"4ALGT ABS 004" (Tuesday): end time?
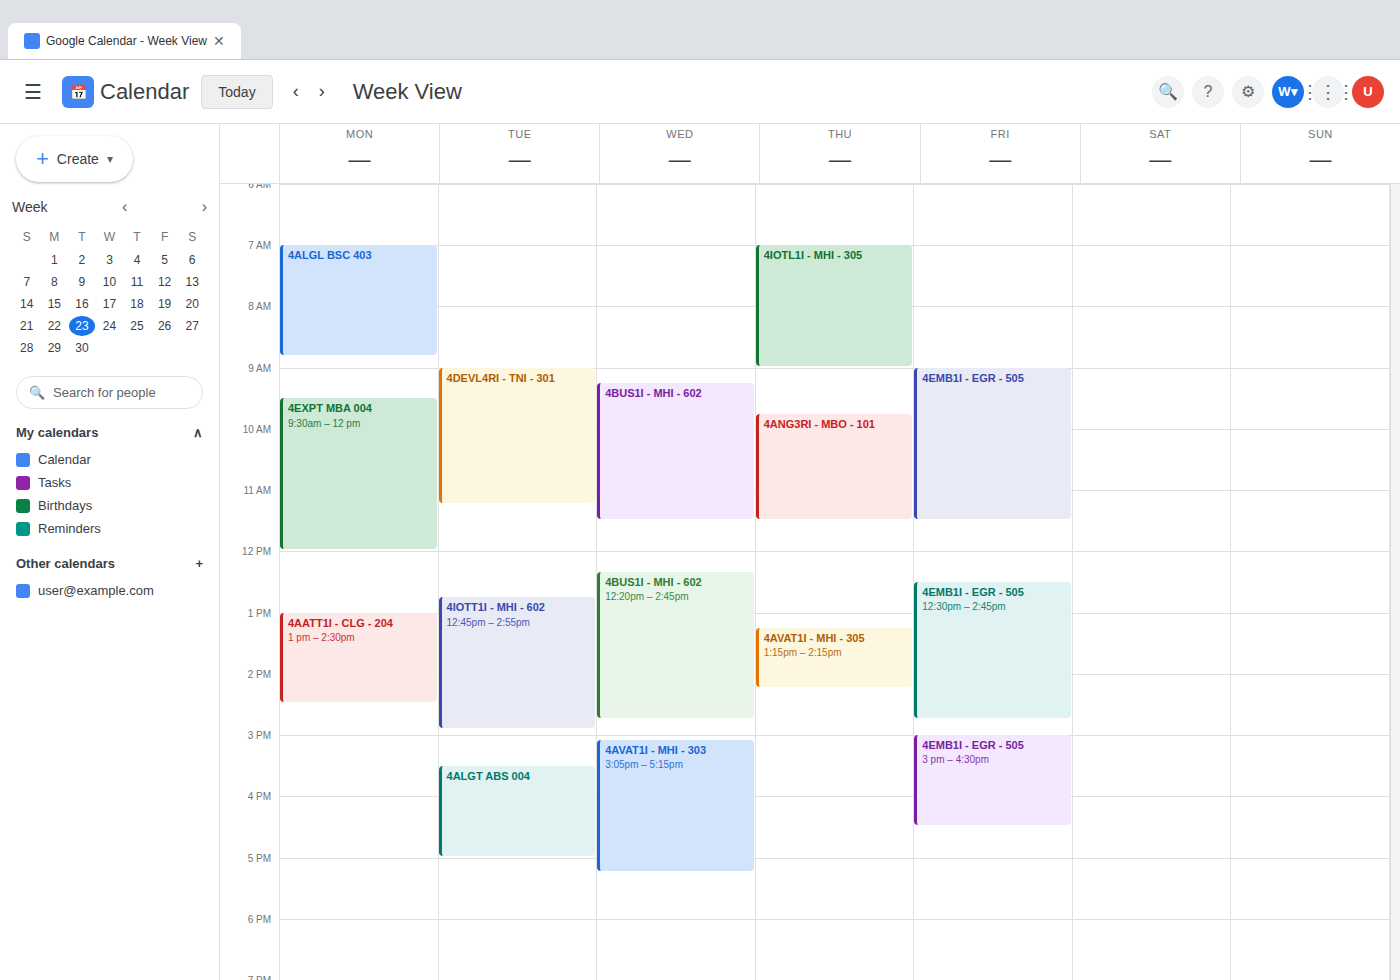
17:00